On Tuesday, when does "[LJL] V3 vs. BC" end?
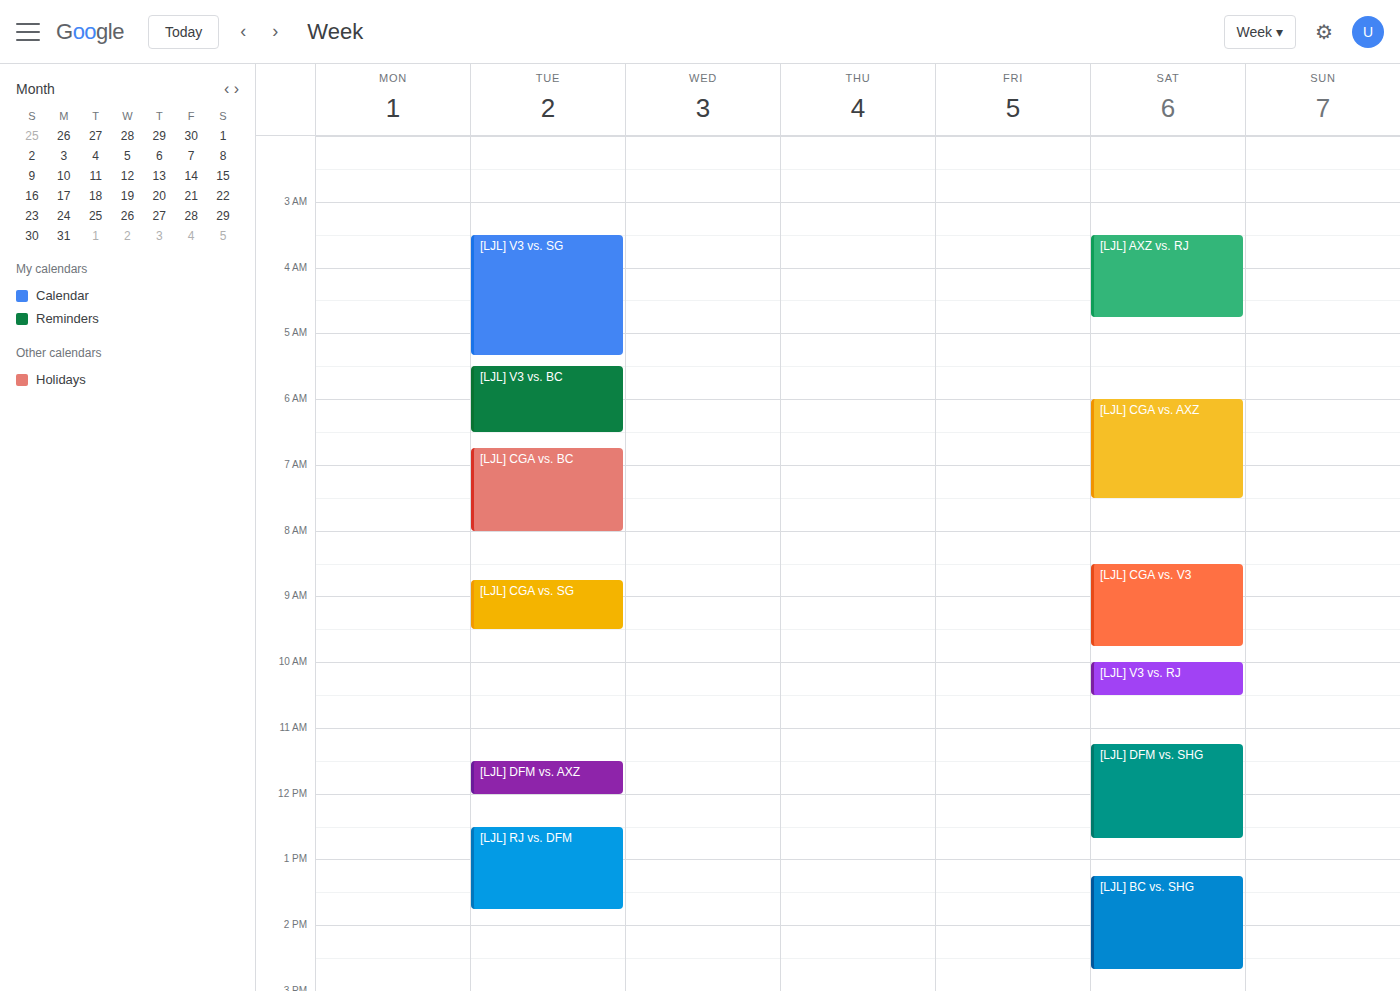
6:30 AM